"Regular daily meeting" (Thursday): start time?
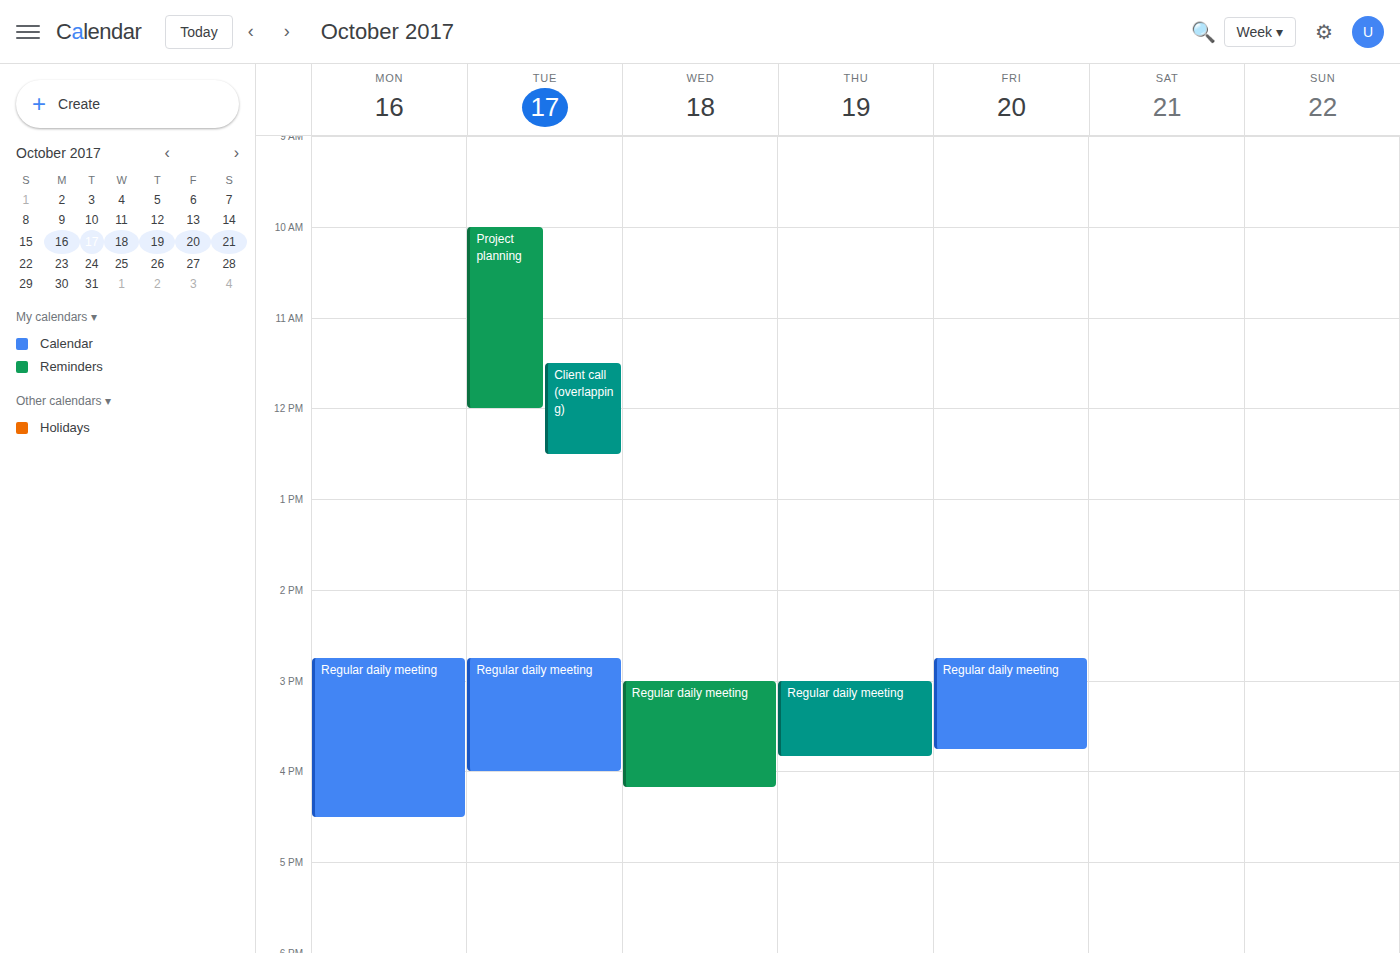
3:00 PM